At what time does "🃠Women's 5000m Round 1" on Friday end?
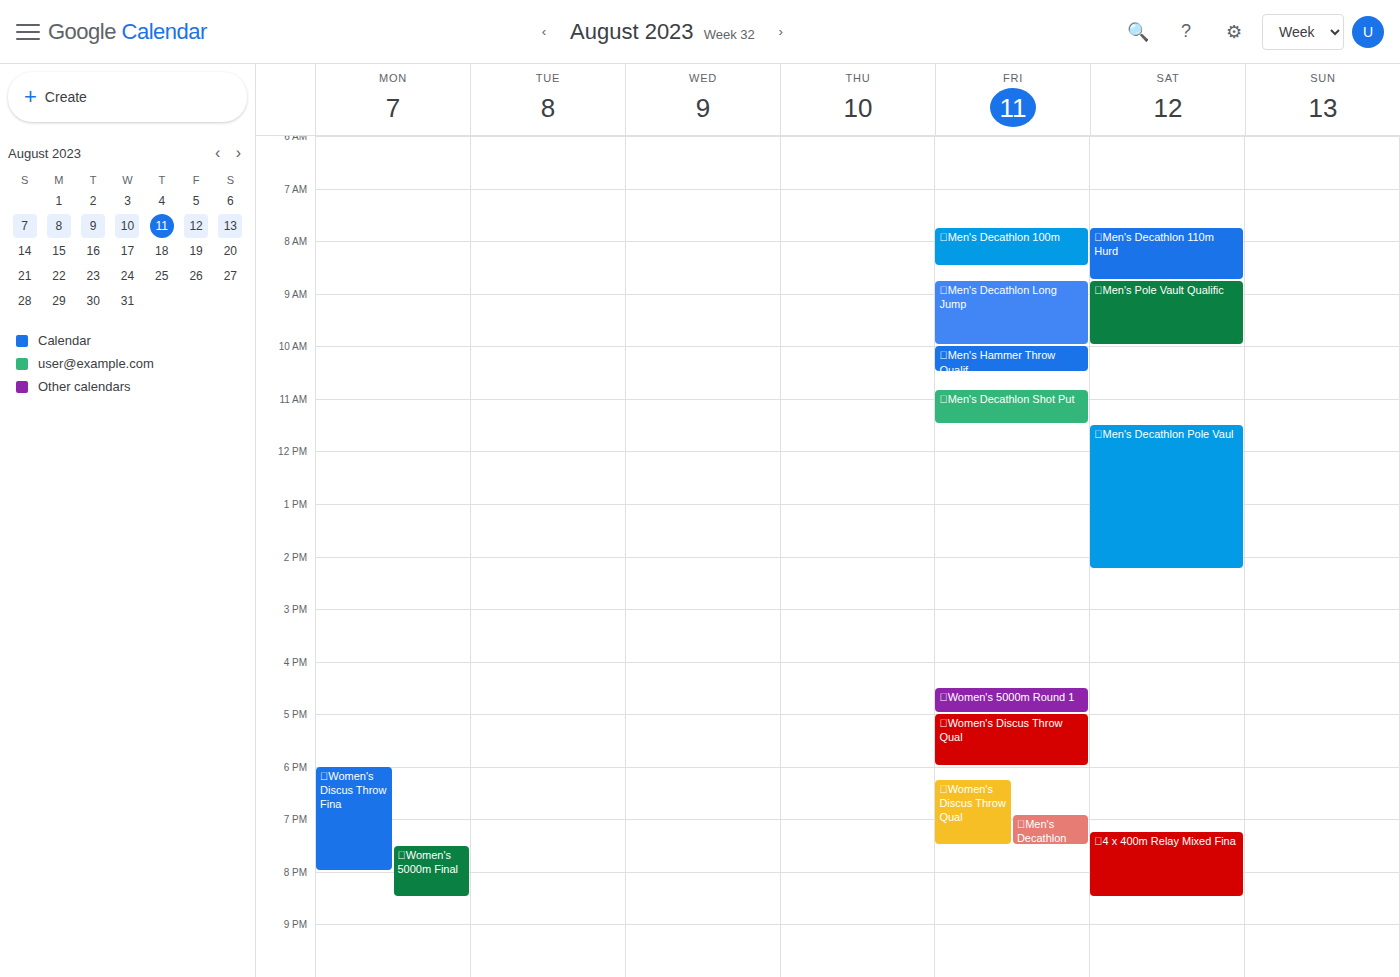
5:00 PM